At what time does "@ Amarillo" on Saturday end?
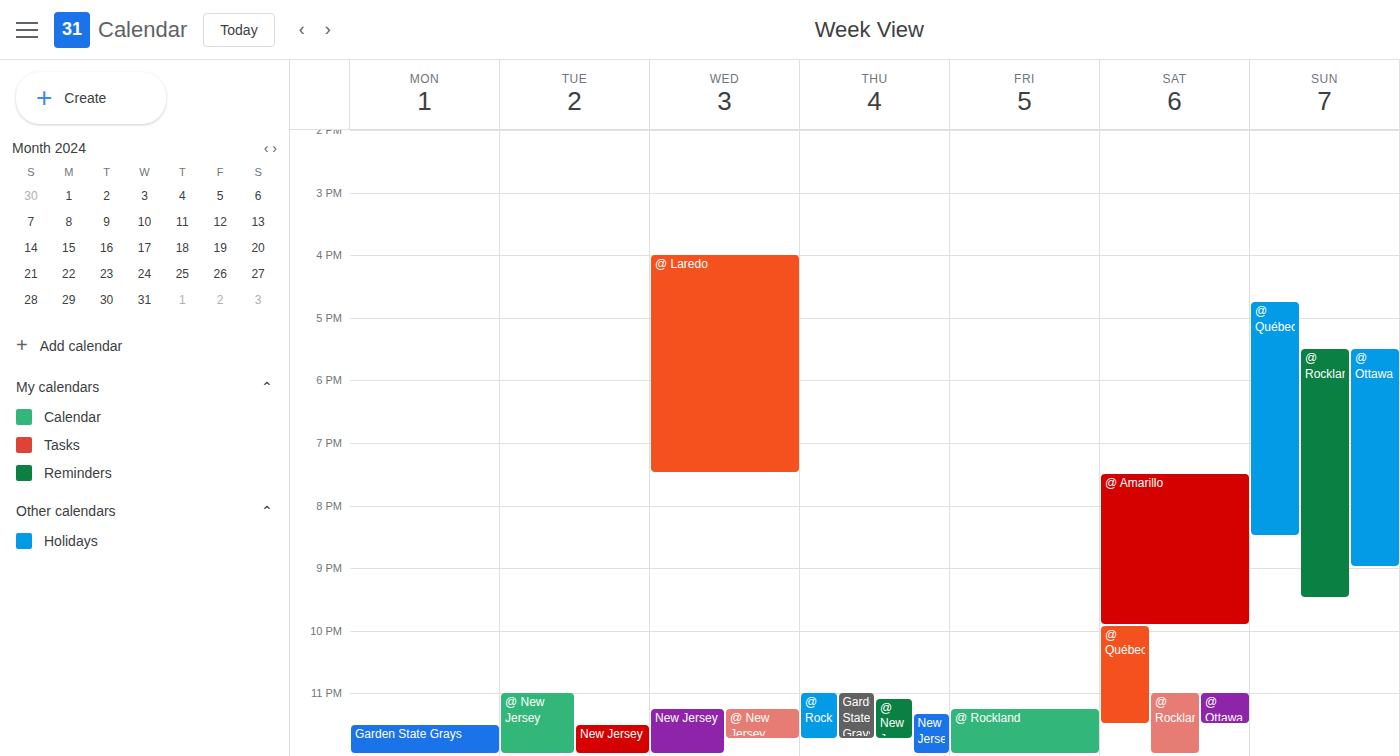
9:55 PM